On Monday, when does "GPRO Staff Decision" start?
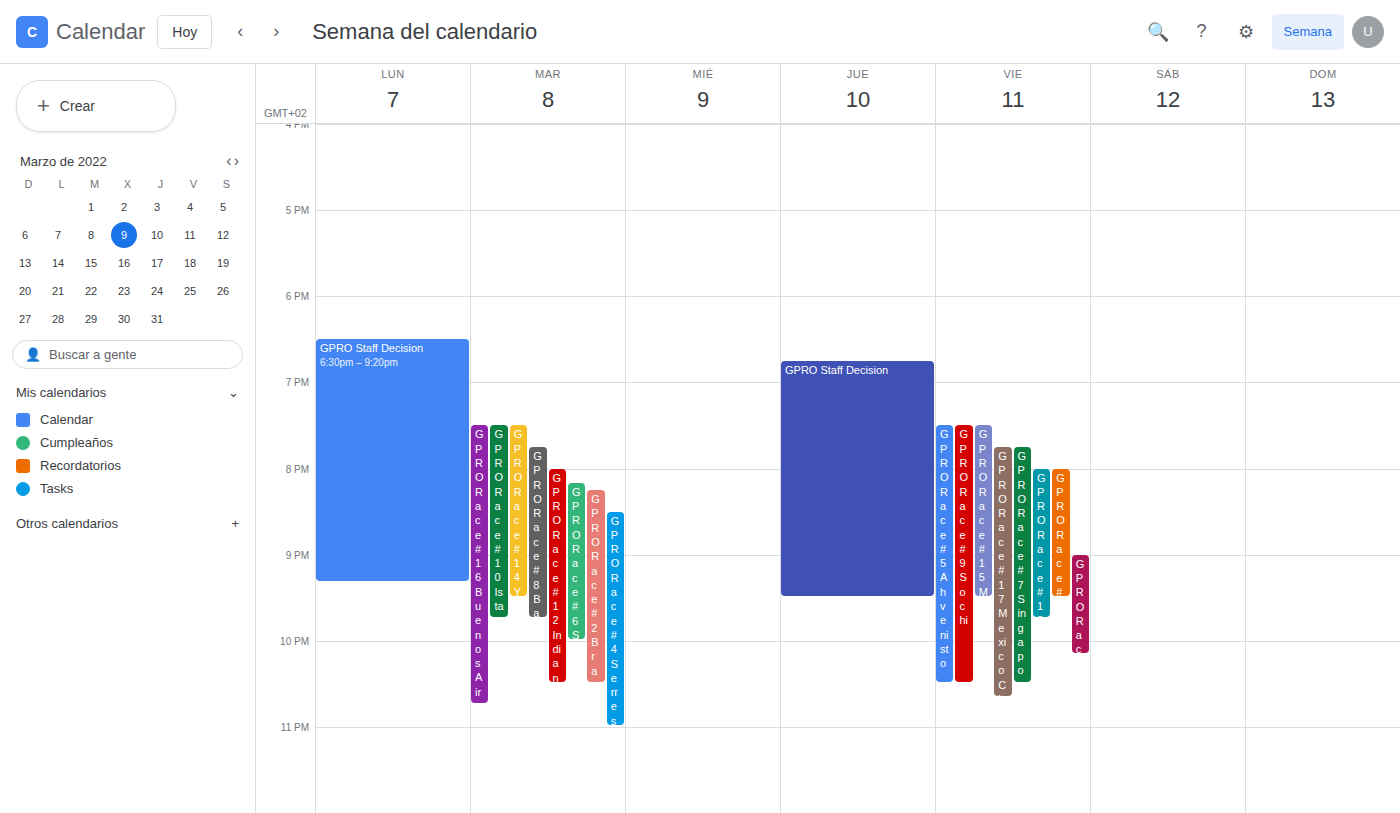
18:30